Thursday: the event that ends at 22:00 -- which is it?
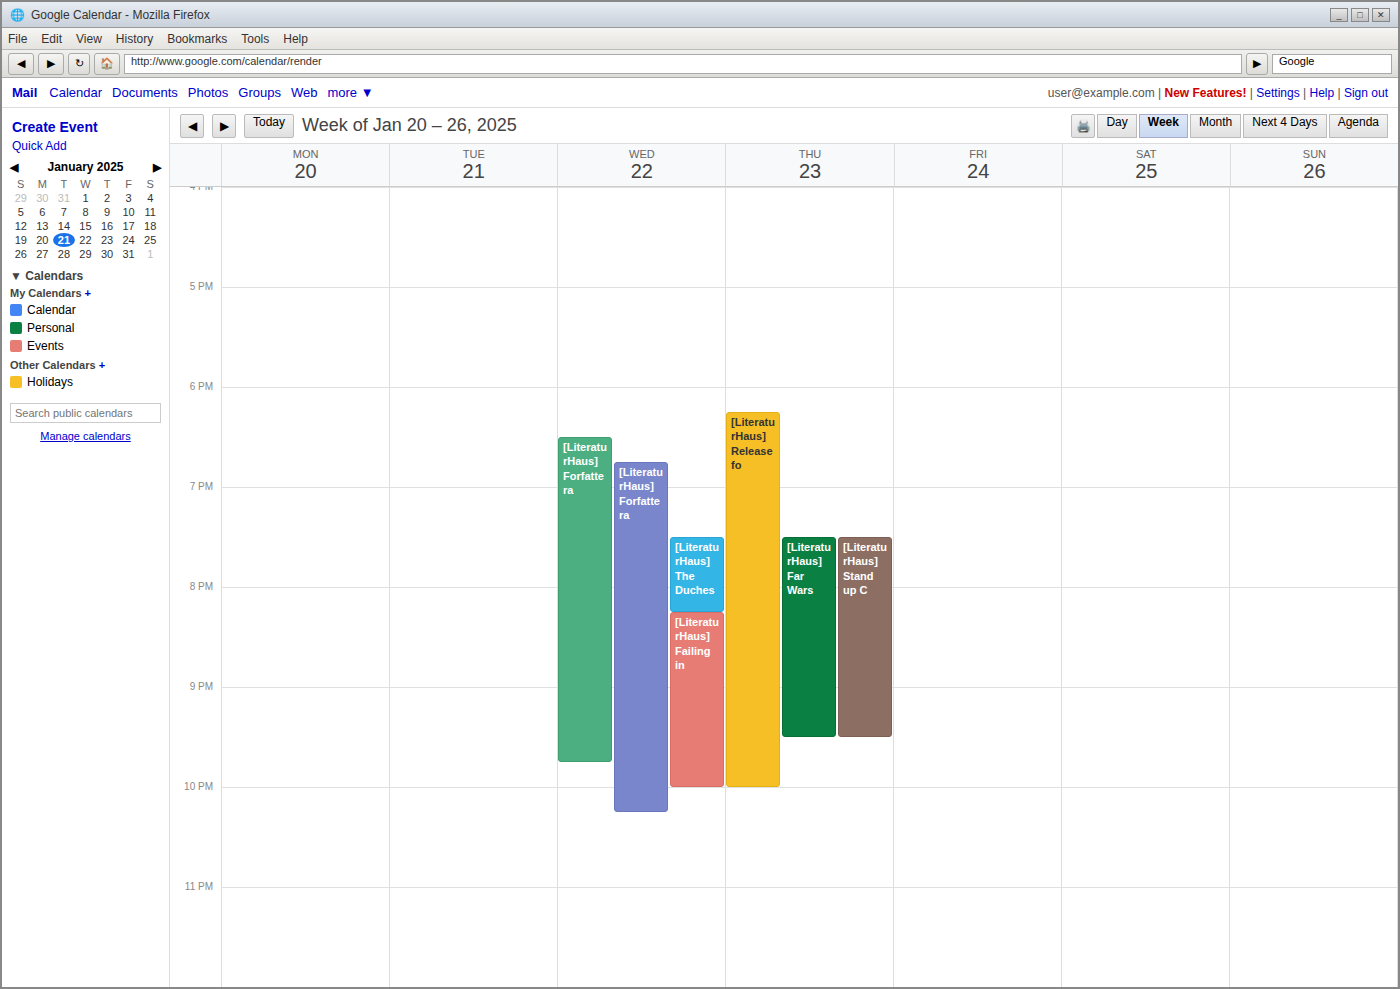
"[LiteraturHaus] Release fo"